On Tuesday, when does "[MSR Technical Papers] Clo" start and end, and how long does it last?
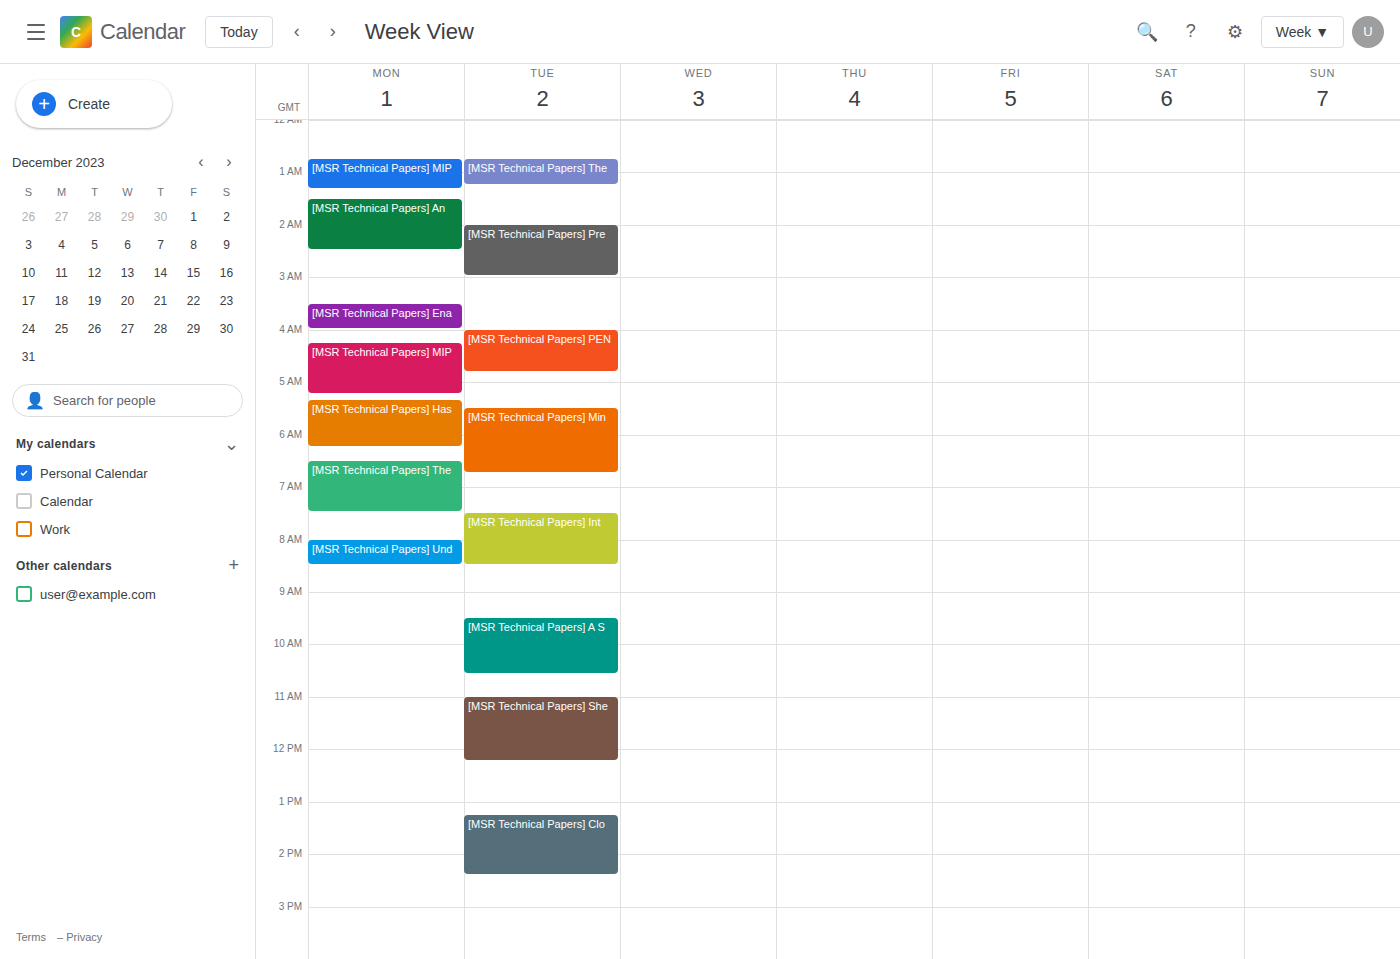
1:15 PM to 2:25 PM, 1 hour 10 minutes